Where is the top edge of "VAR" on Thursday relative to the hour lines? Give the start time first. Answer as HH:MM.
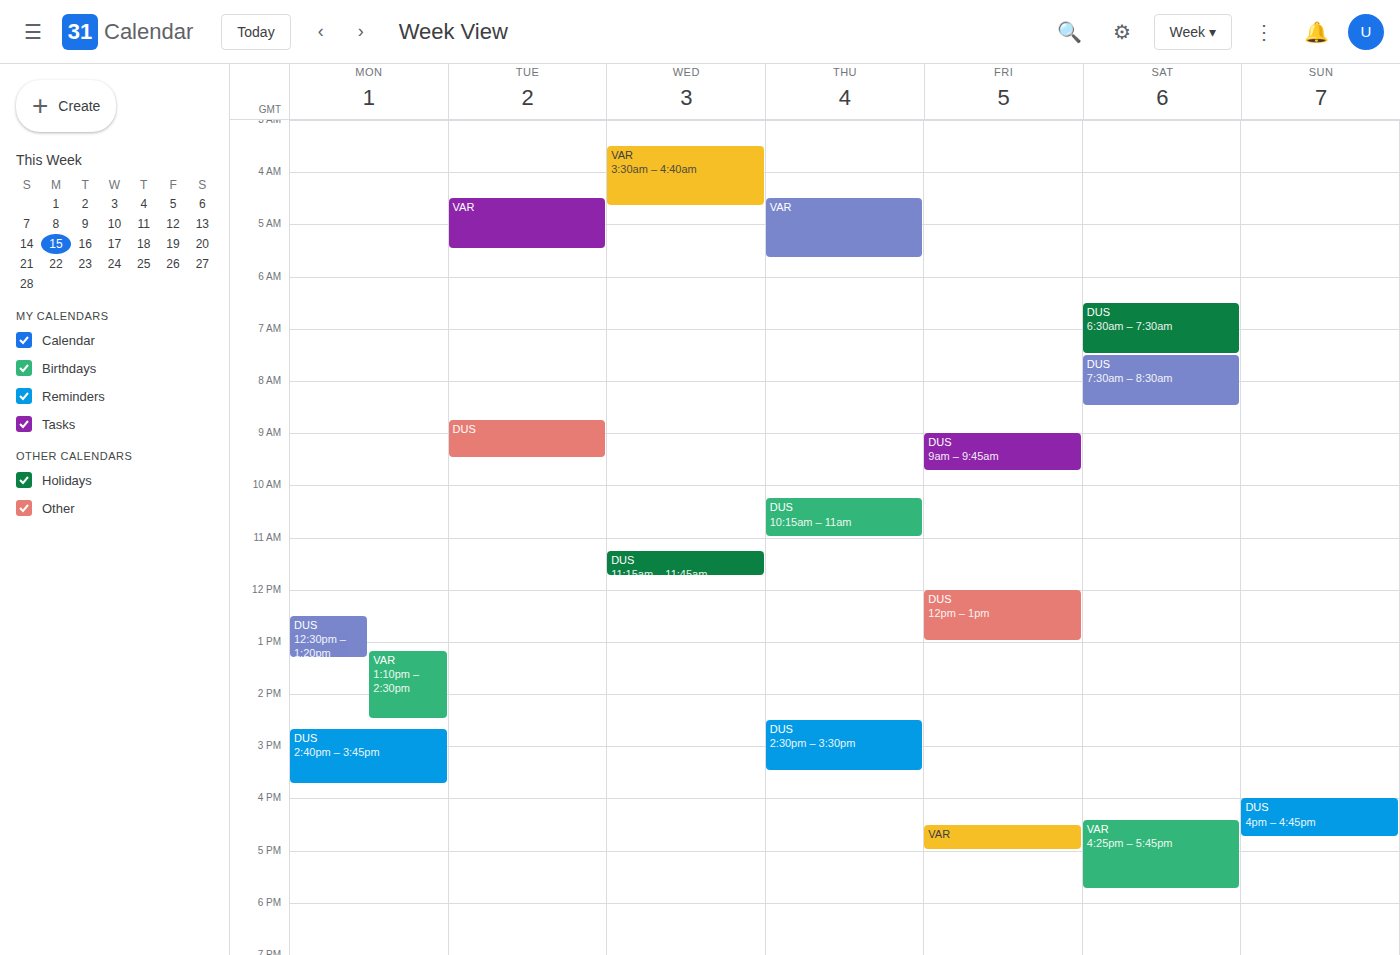
04:30 -- halfway between the 04:00 and 05:00 lines.